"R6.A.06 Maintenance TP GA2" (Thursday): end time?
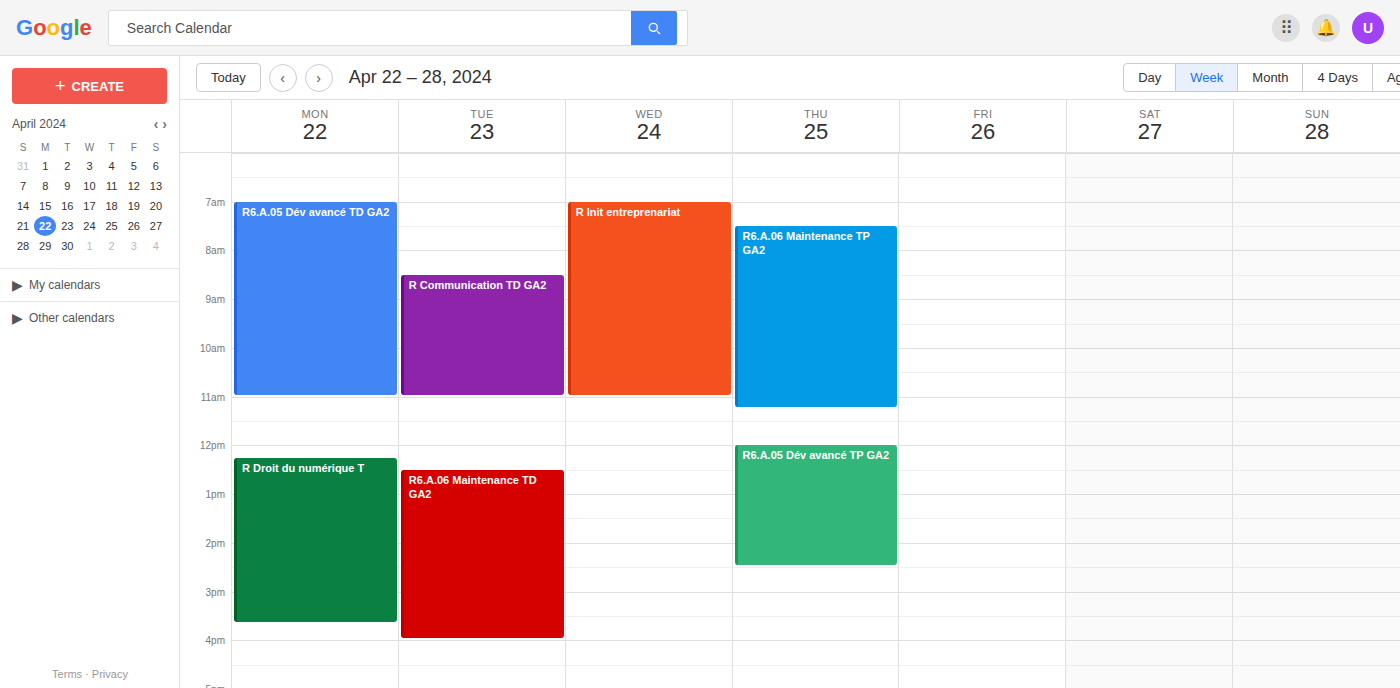
11:15 AM